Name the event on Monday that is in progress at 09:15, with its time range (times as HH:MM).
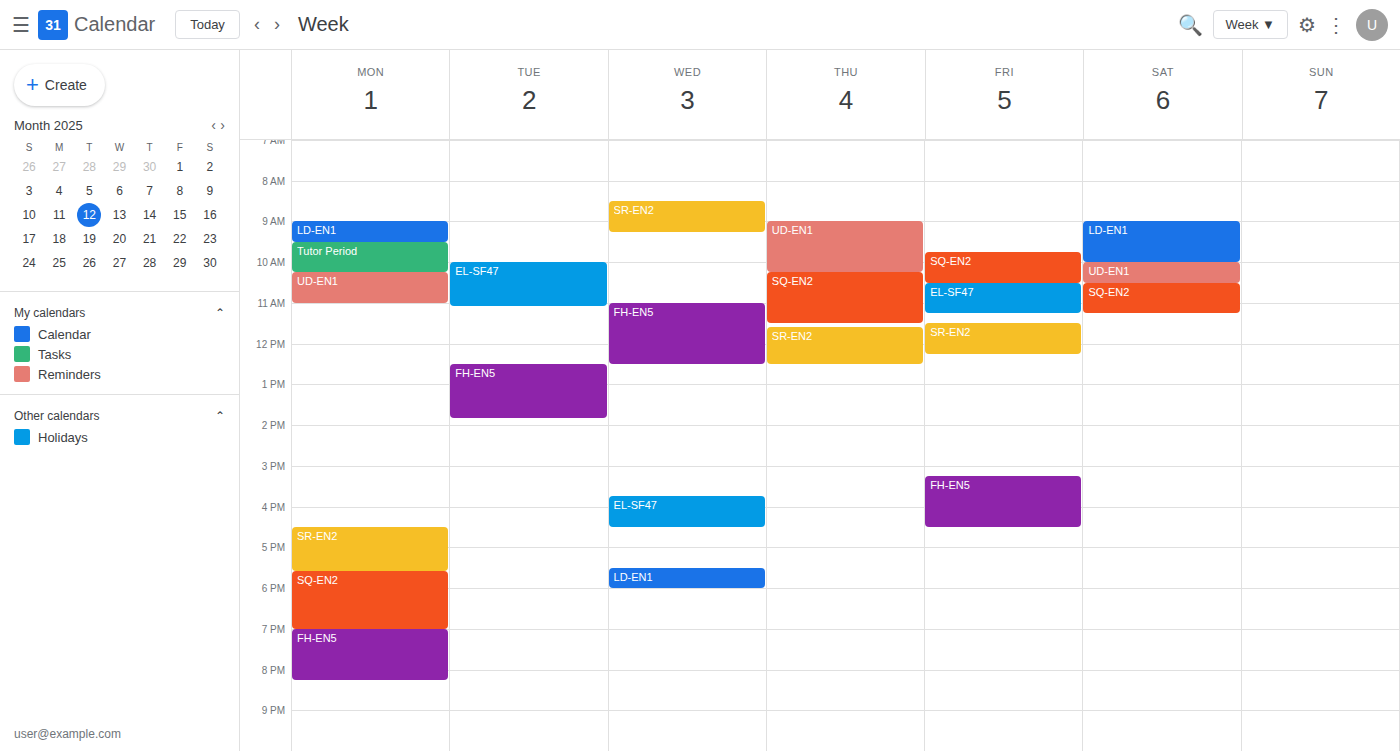
"LD-EN1", 09:00 to 09:30